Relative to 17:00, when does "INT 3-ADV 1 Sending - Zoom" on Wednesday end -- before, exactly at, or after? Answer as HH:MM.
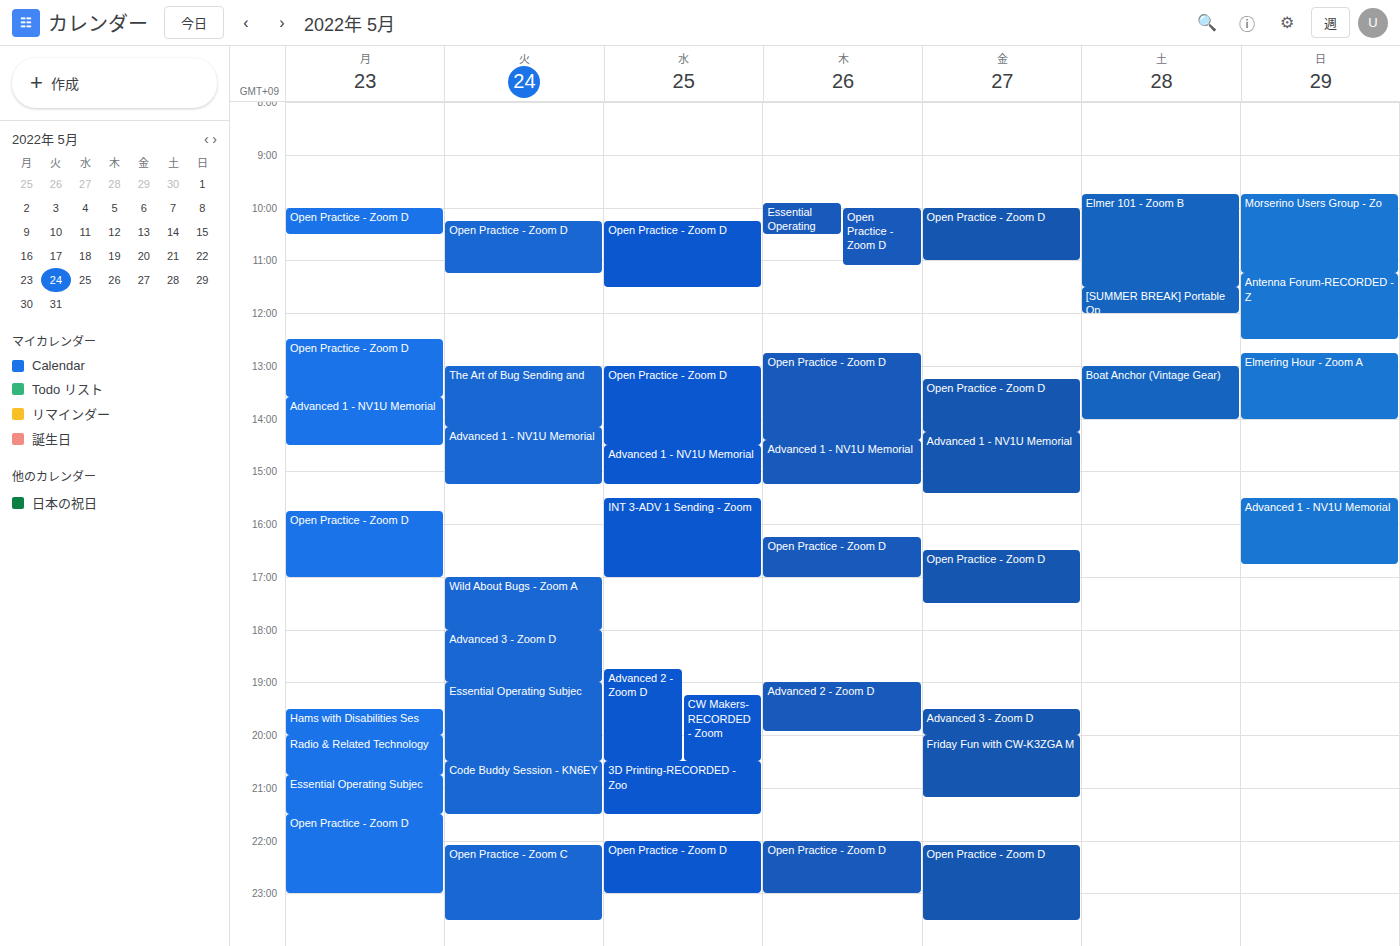
17:00 -- exactly at 17:00, on the 17:00 line.